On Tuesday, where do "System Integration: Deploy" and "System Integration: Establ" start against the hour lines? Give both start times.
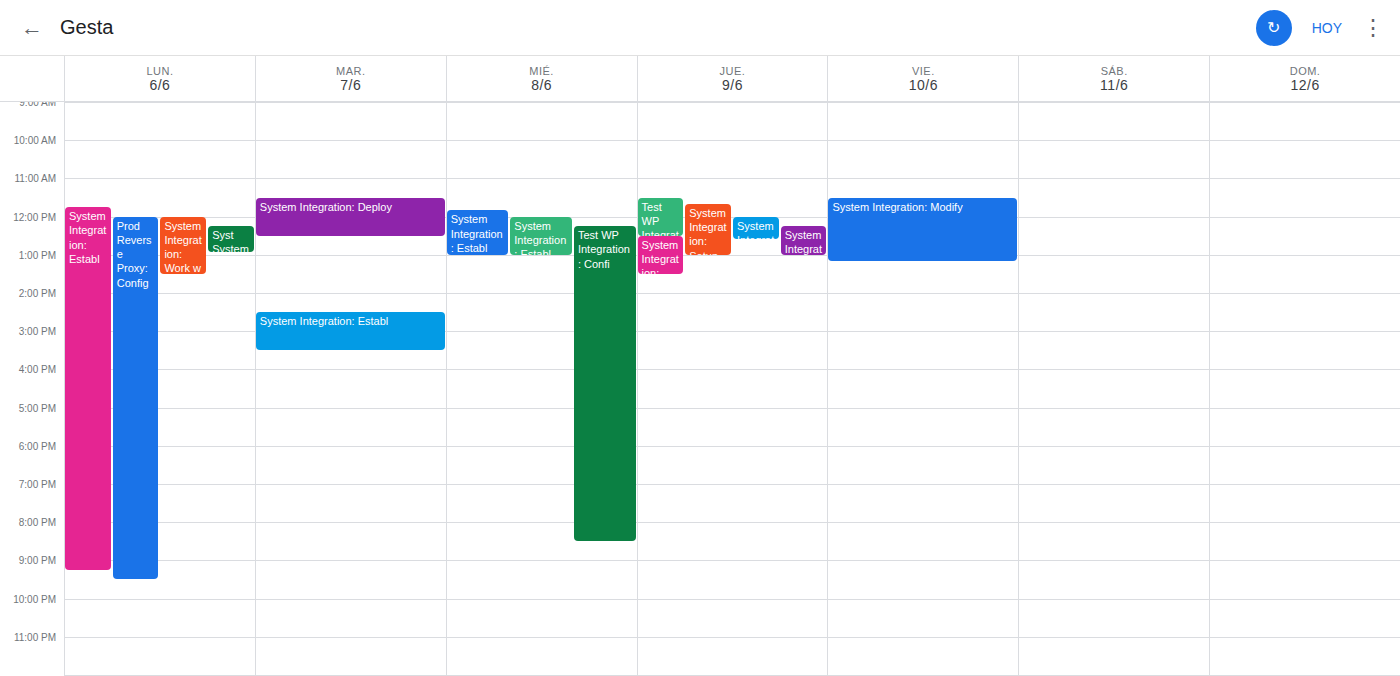
"System Integration: Deploy": 11:30 AM, halfway between the 11 AM and 12 PM lines. "System Integration: Establ": 2:30 PM, halfway between the 2 PM and 3 PM lines.